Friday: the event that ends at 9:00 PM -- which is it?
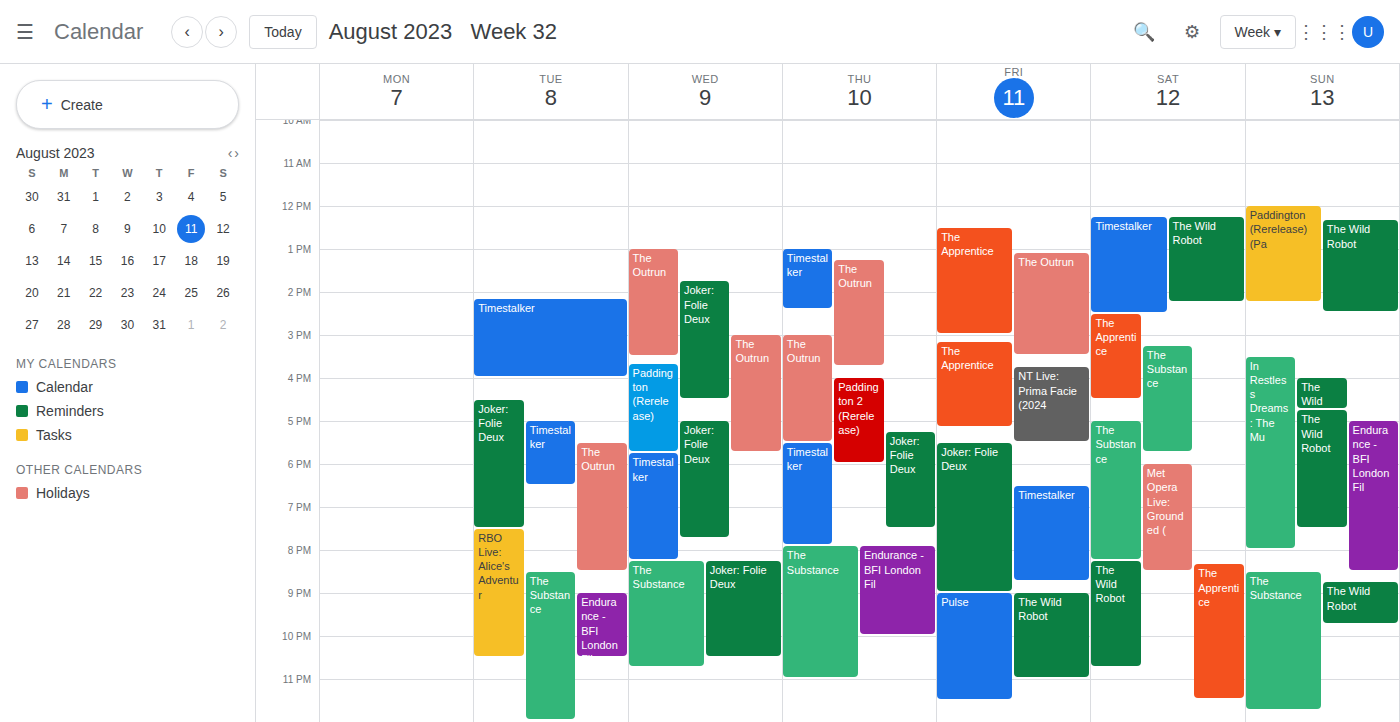
"Joker: Folie Deux"